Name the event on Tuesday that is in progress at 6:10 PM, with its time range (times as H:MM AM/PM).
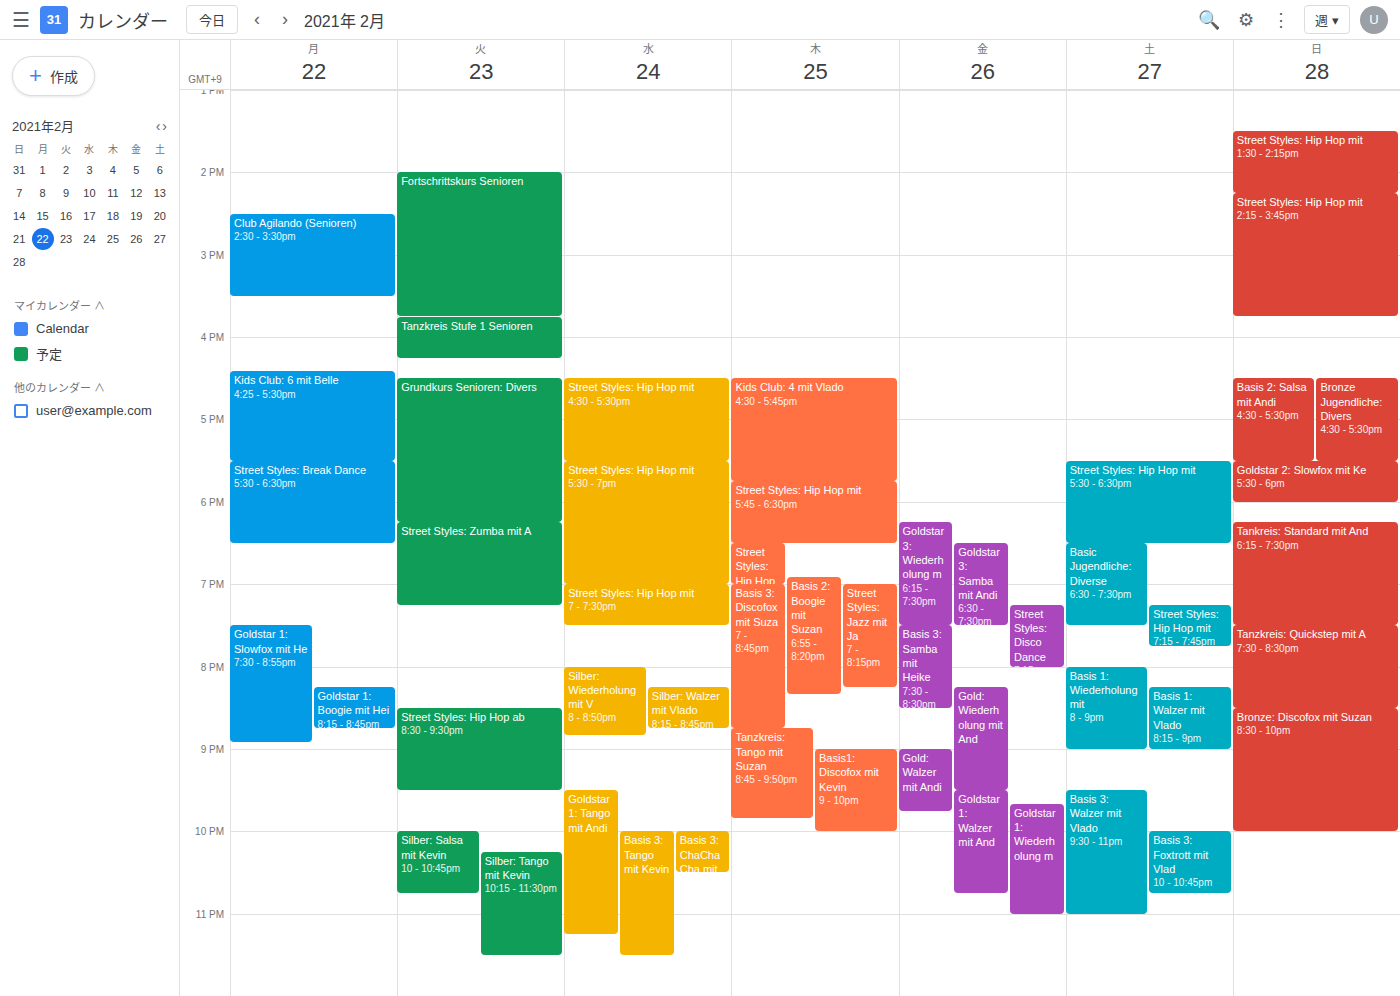
"Grundkurs Senioren: Divers", 4:30 PM to 6:15 PM